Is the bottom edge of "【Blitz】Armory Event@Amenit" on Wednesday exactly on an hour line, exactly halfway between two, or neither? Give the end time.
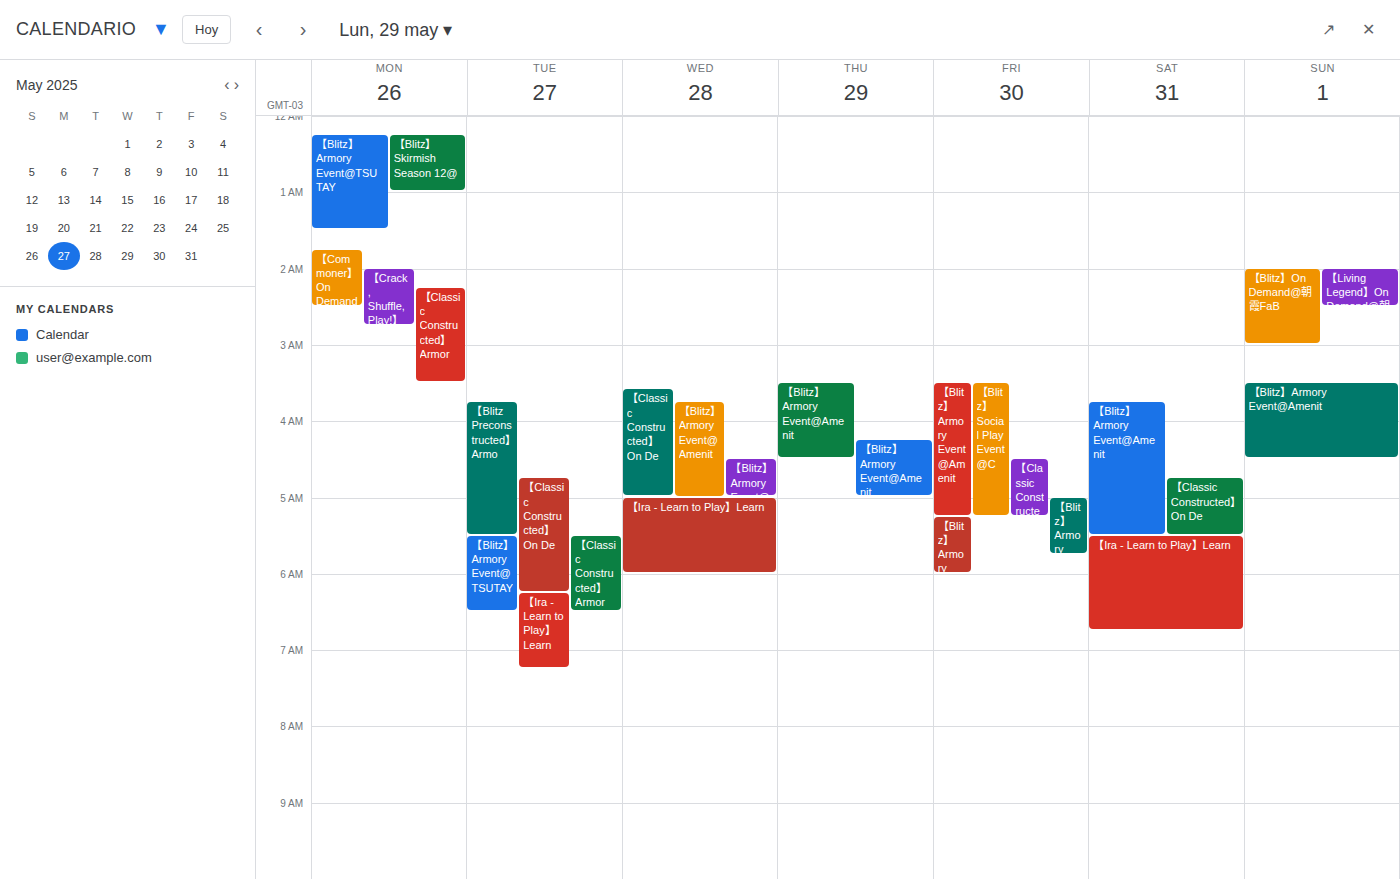
5:00 AM -- exactly on the 5 AM line.